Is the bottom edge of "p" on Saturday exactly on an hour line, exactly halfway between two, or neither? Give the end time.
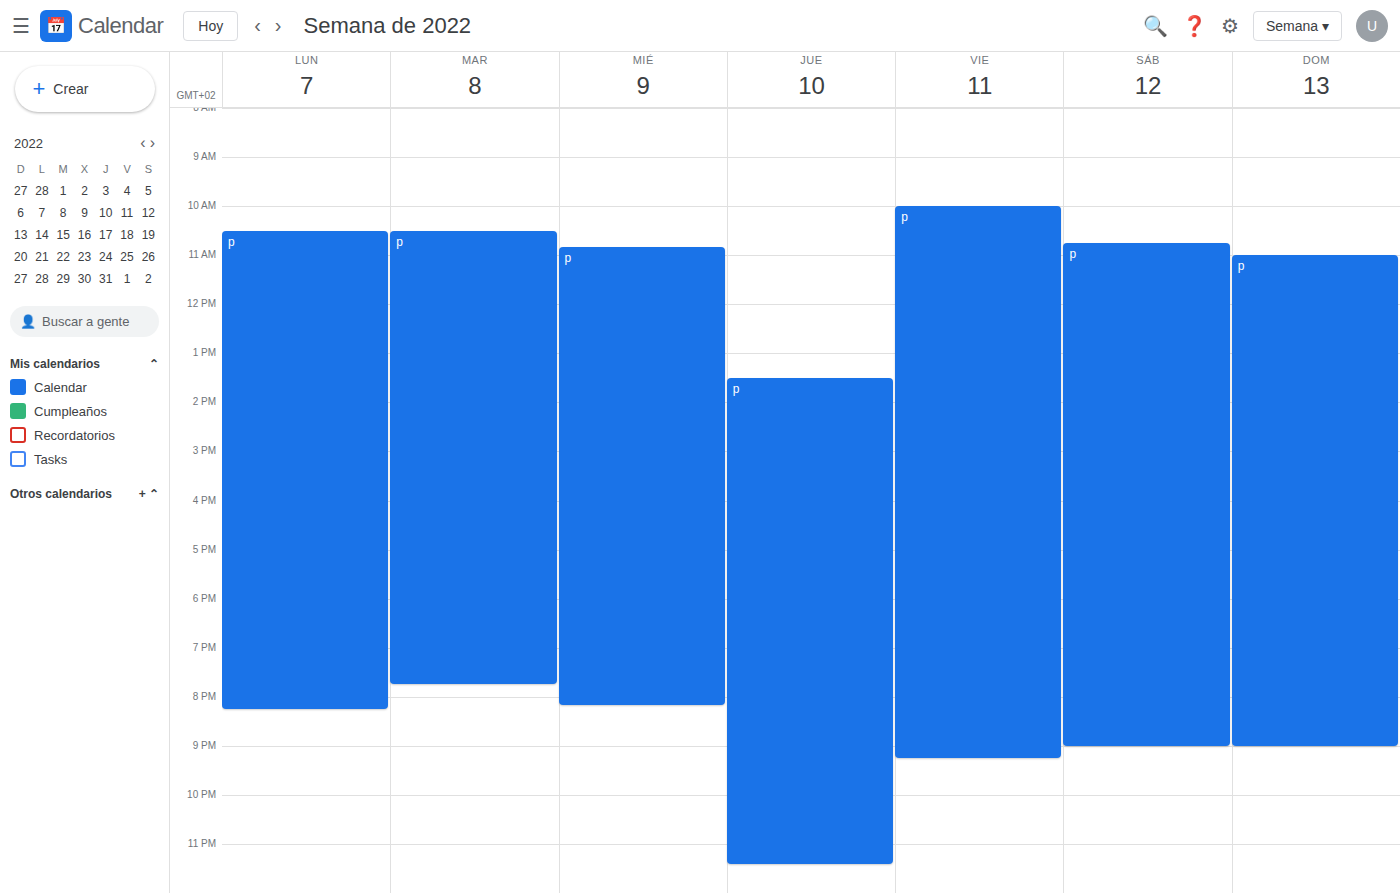
9:00 PM -- exactly on the 9 PM line.